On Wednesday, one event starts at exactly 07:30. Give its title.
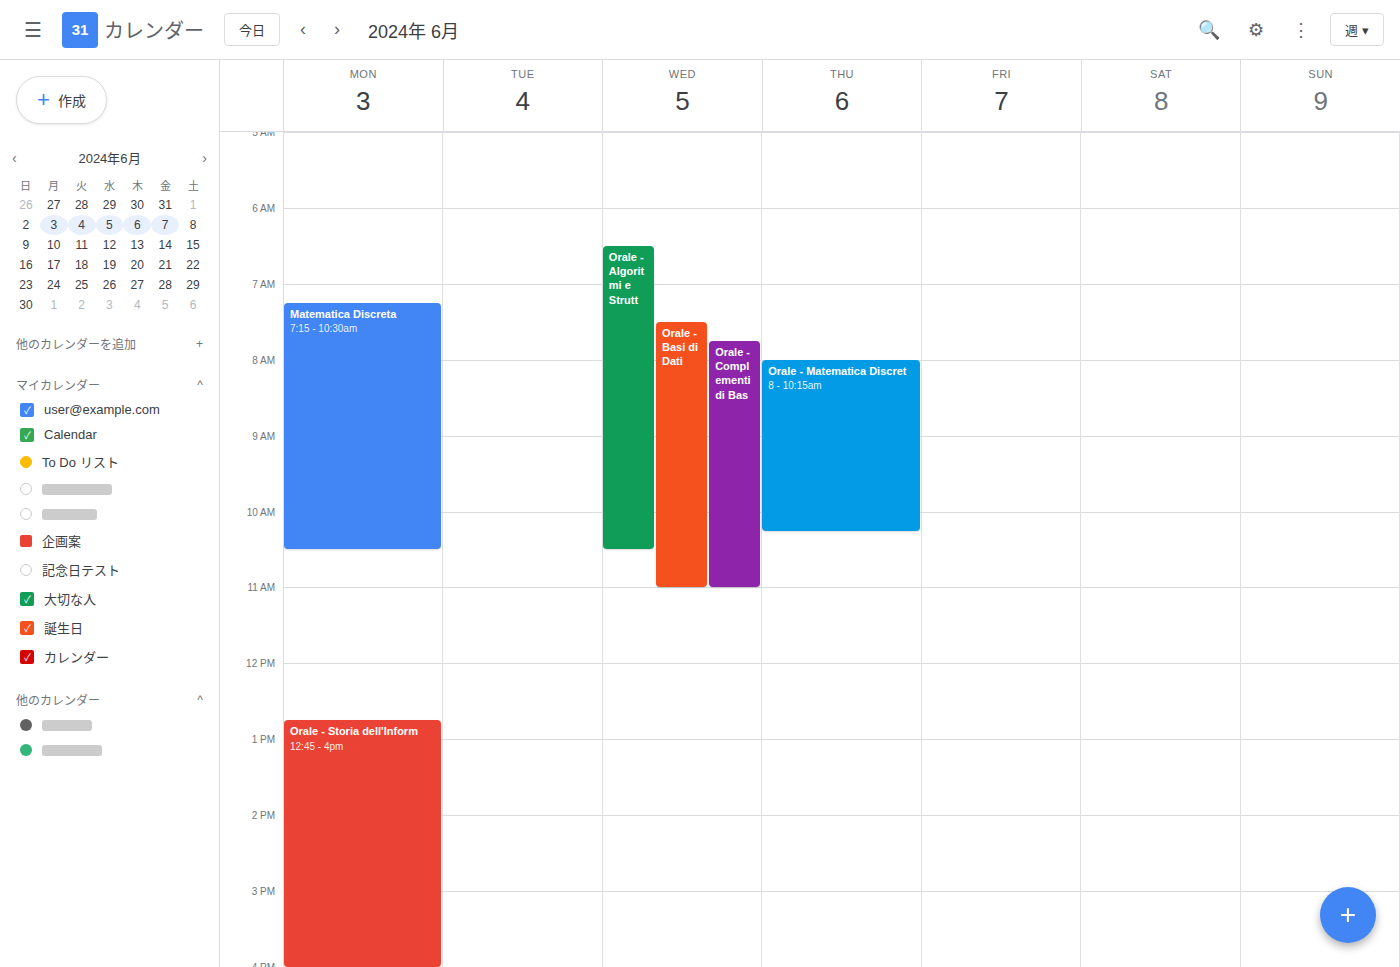
"Orale - Basi di Dati"